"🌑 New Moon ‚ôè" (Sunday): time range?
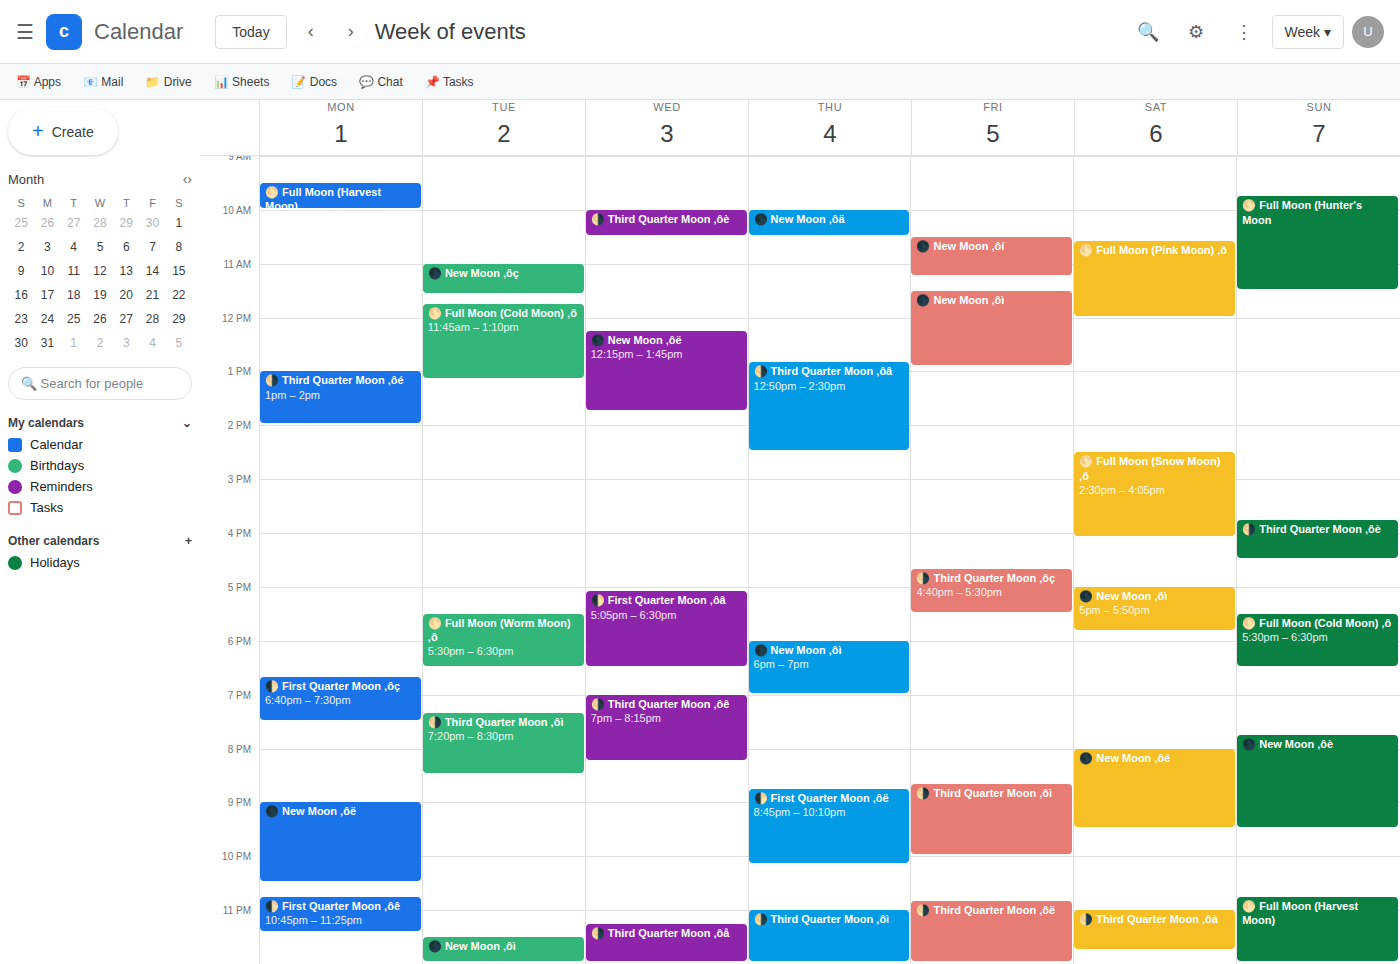
7:45 PM to 9:30 PM